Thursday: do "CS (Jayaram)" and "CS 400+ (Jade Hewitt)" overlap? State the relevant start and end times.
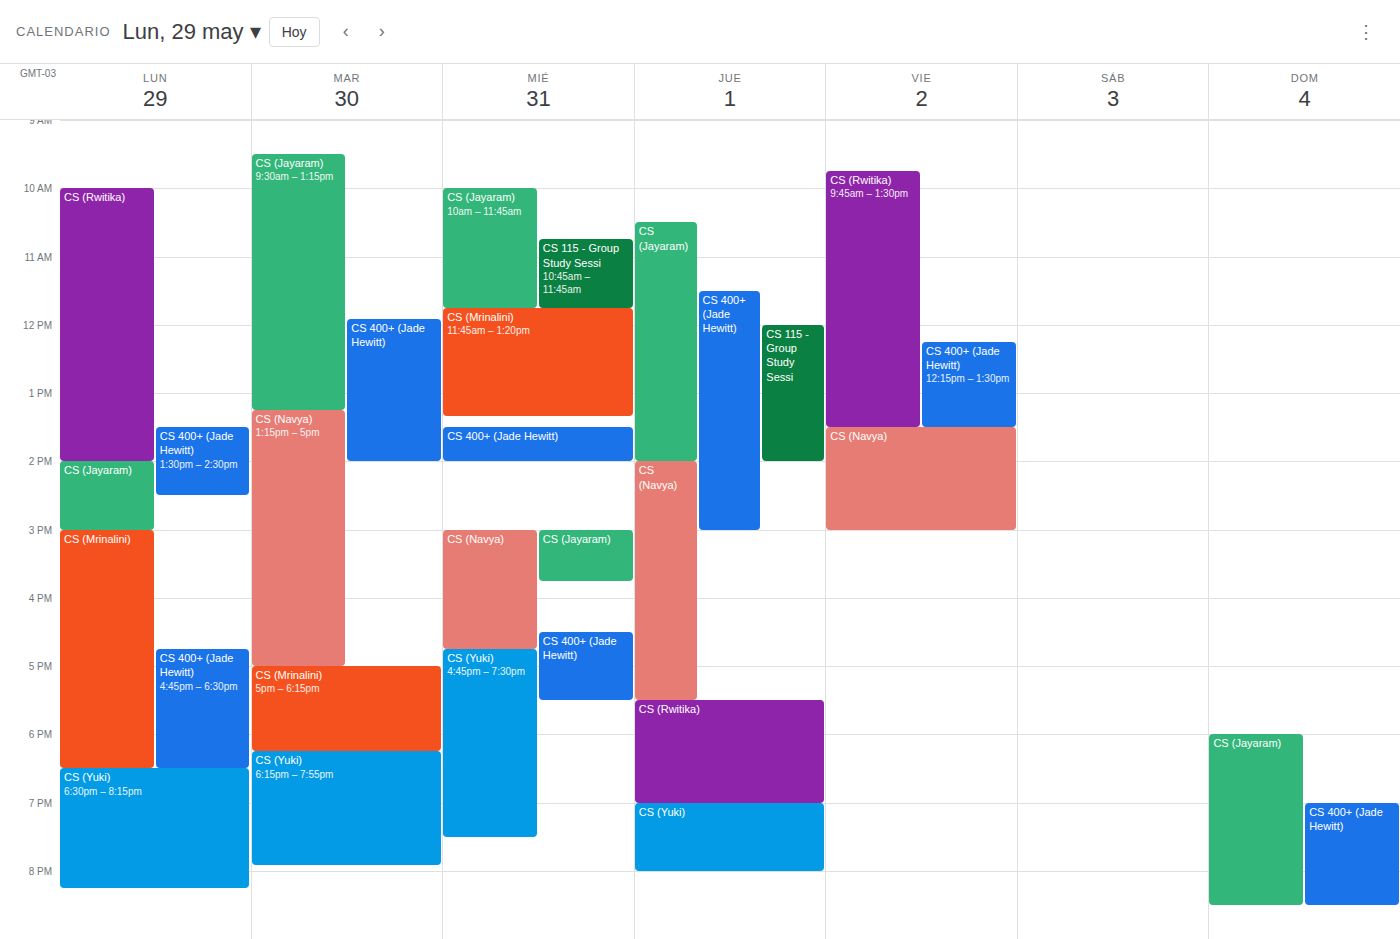
"CS 400+ (Jade Hewitt)" starts at 11:30 AM, before "CS (Jayaram)" ends at 2:00 PM -- they overlap.